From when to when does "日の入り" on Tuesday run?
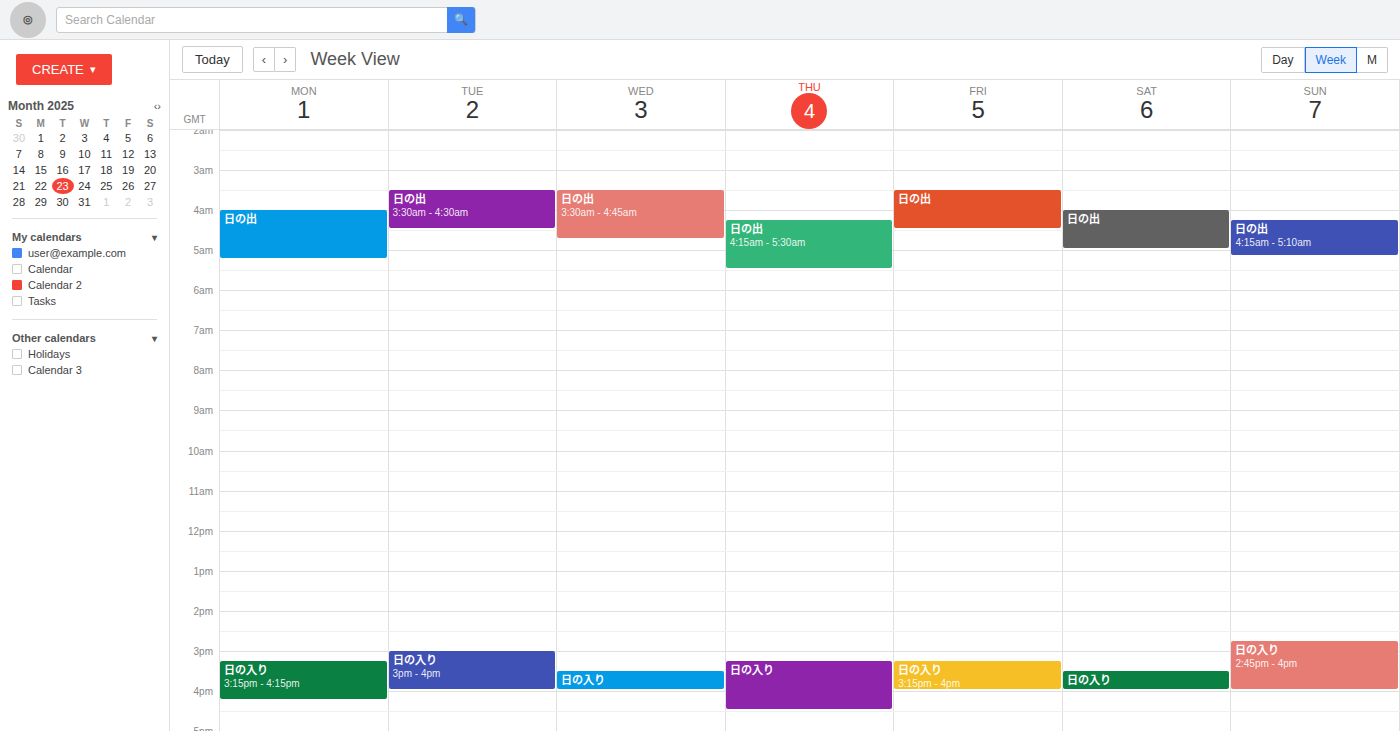
3:00 PM to 4:00 PM